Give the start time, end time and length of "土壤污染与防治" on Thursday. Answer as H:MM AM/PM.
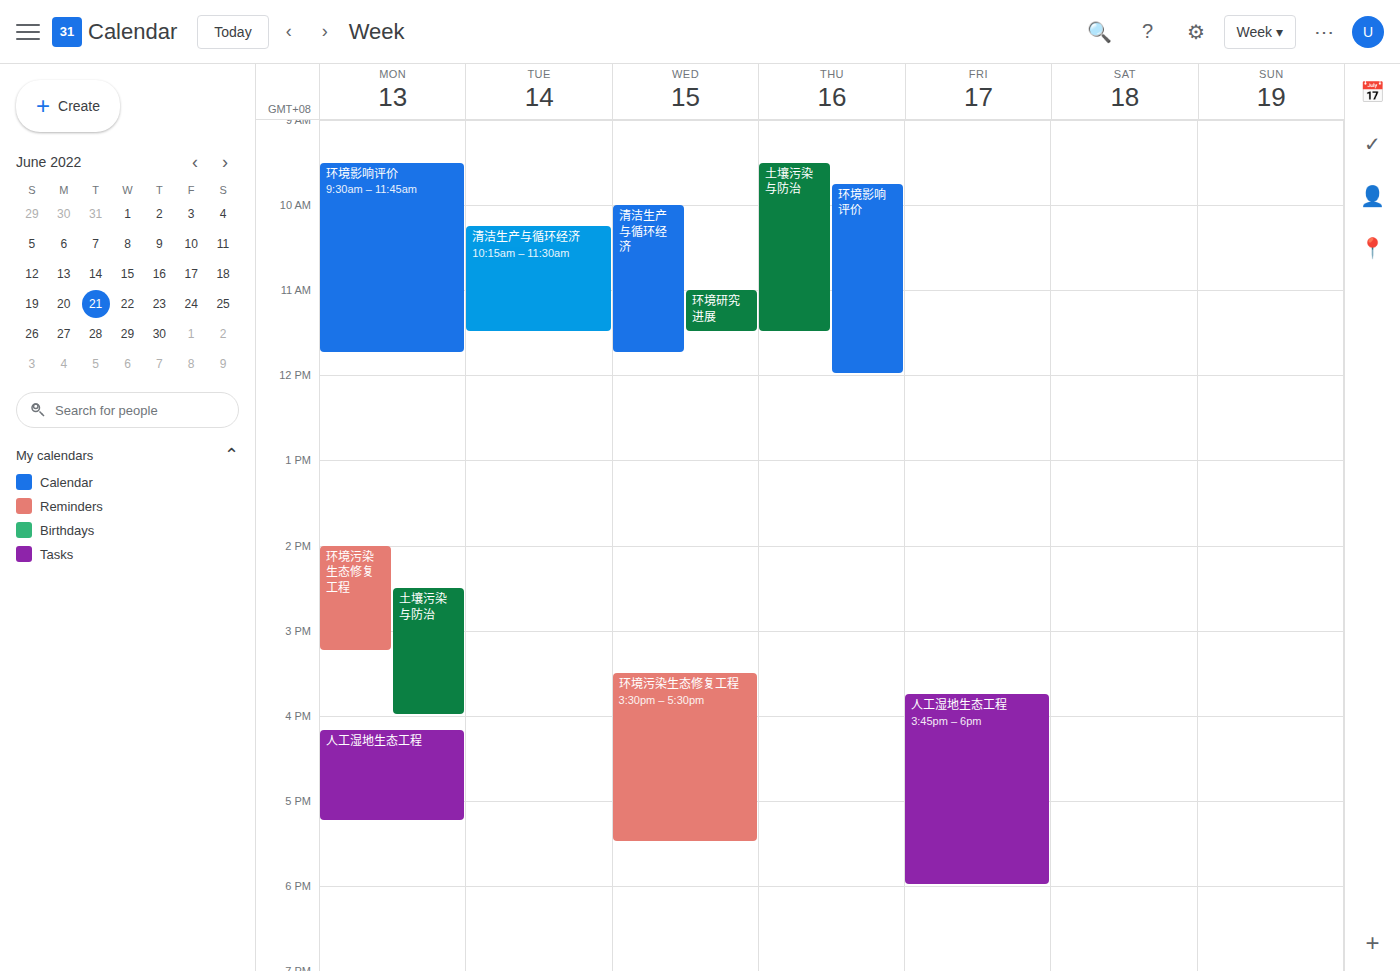
9:30 AM to 11:30 AM, 2 hours